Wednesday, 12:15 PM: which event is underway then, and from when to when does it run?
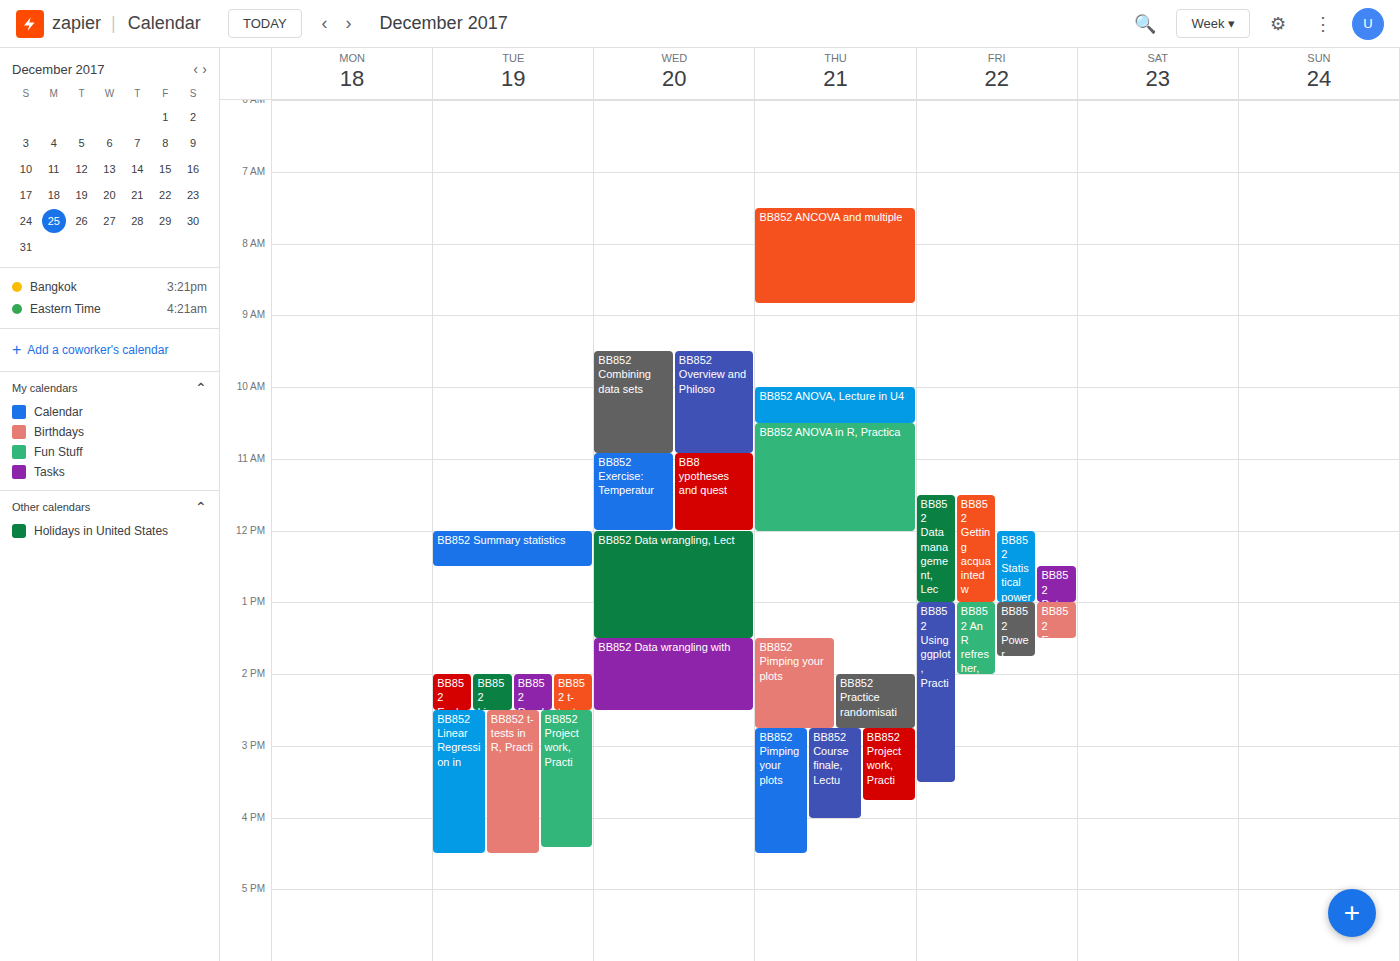
"BB852 Data wrangling, Lect", 12:00 PM to 1:30 PM